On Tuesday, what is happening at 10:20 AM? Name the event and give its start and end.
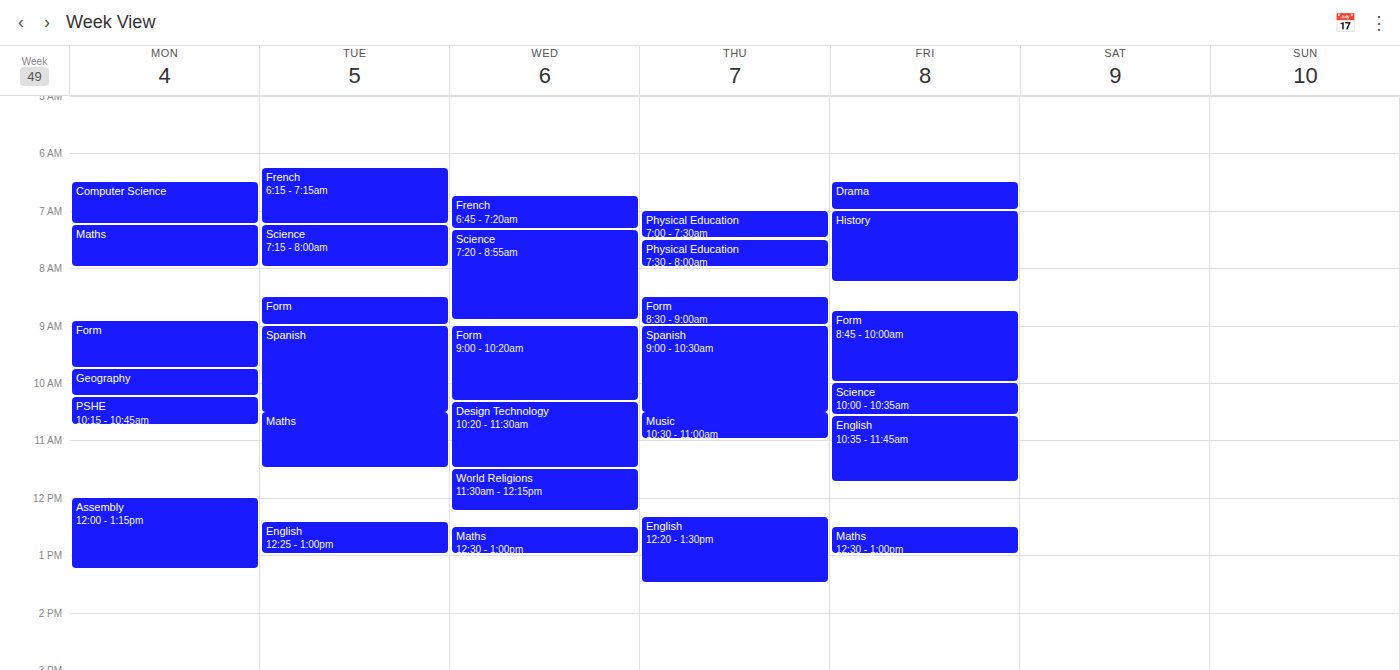
"Spanish", 9:00 AM to 10:30 AM